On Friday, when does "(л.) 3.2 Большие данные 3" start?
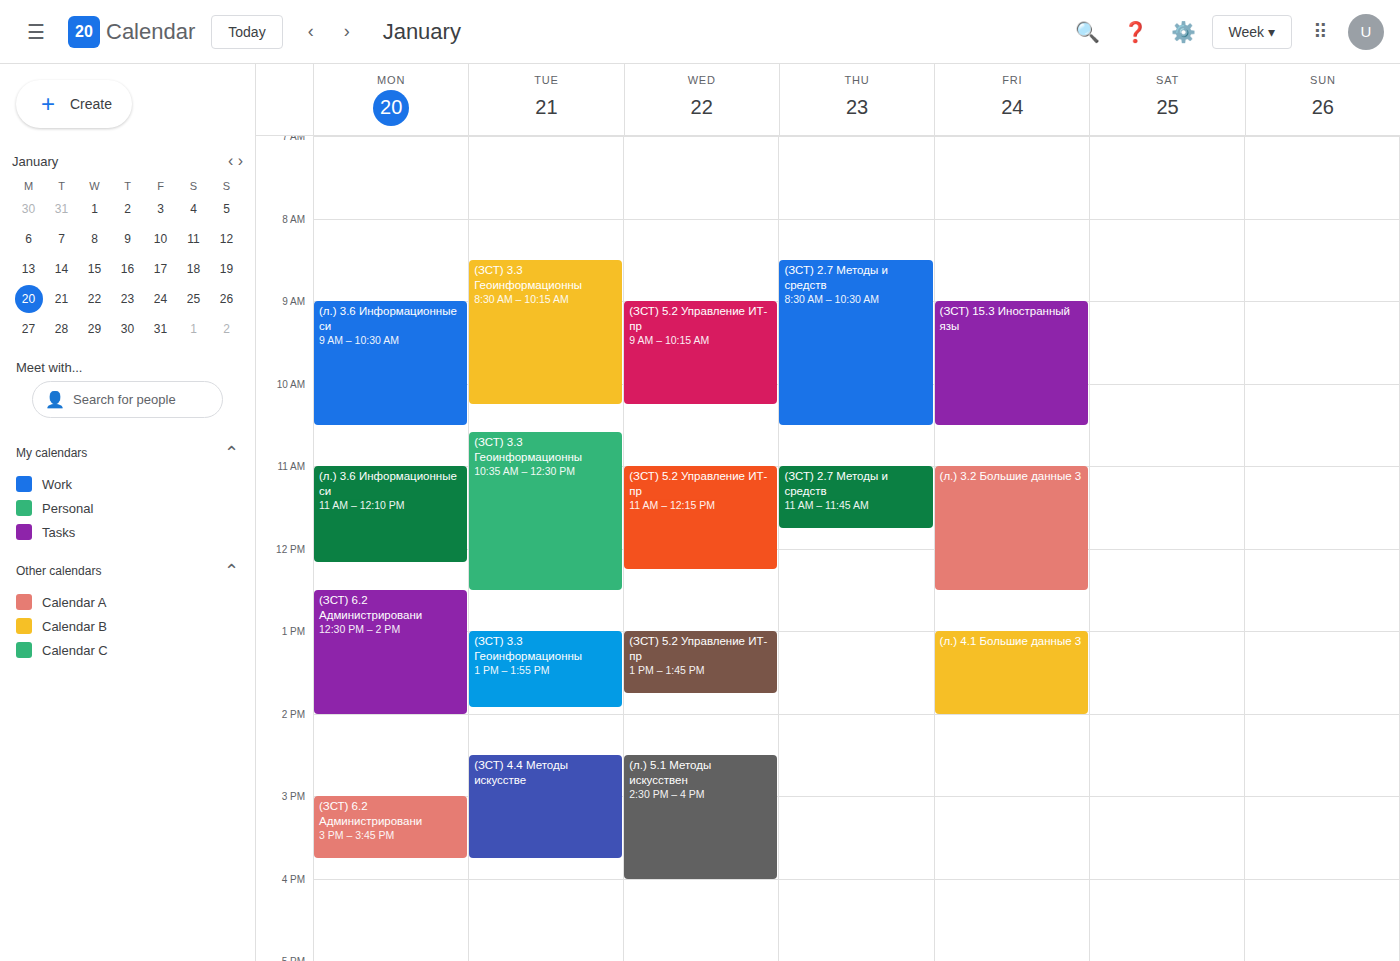
11:00 AM